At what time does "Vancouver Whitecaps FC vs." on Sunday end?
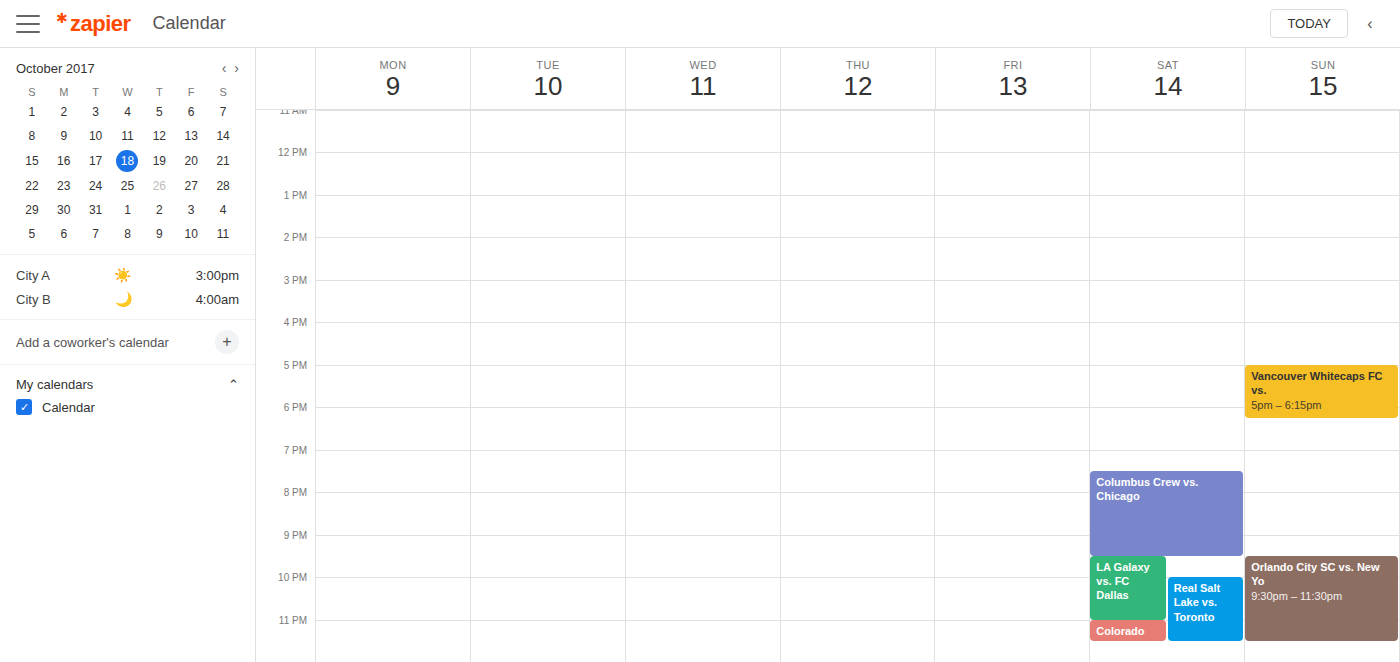
18:15